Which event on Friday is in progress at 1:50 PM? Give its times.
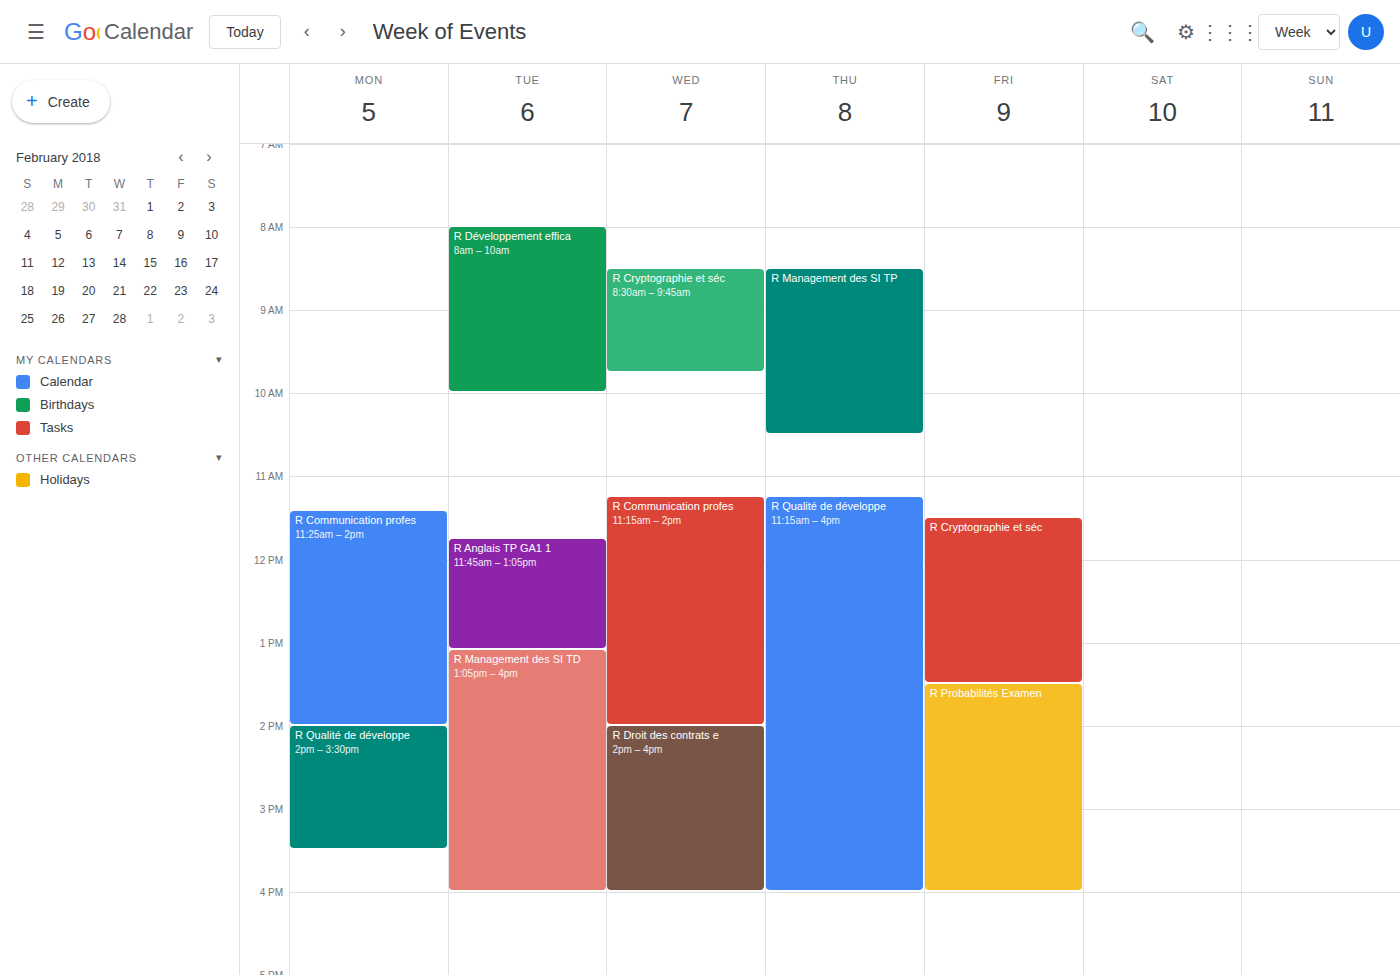
"R Probabilités Examen", 1:30 PM to 4:00 PM